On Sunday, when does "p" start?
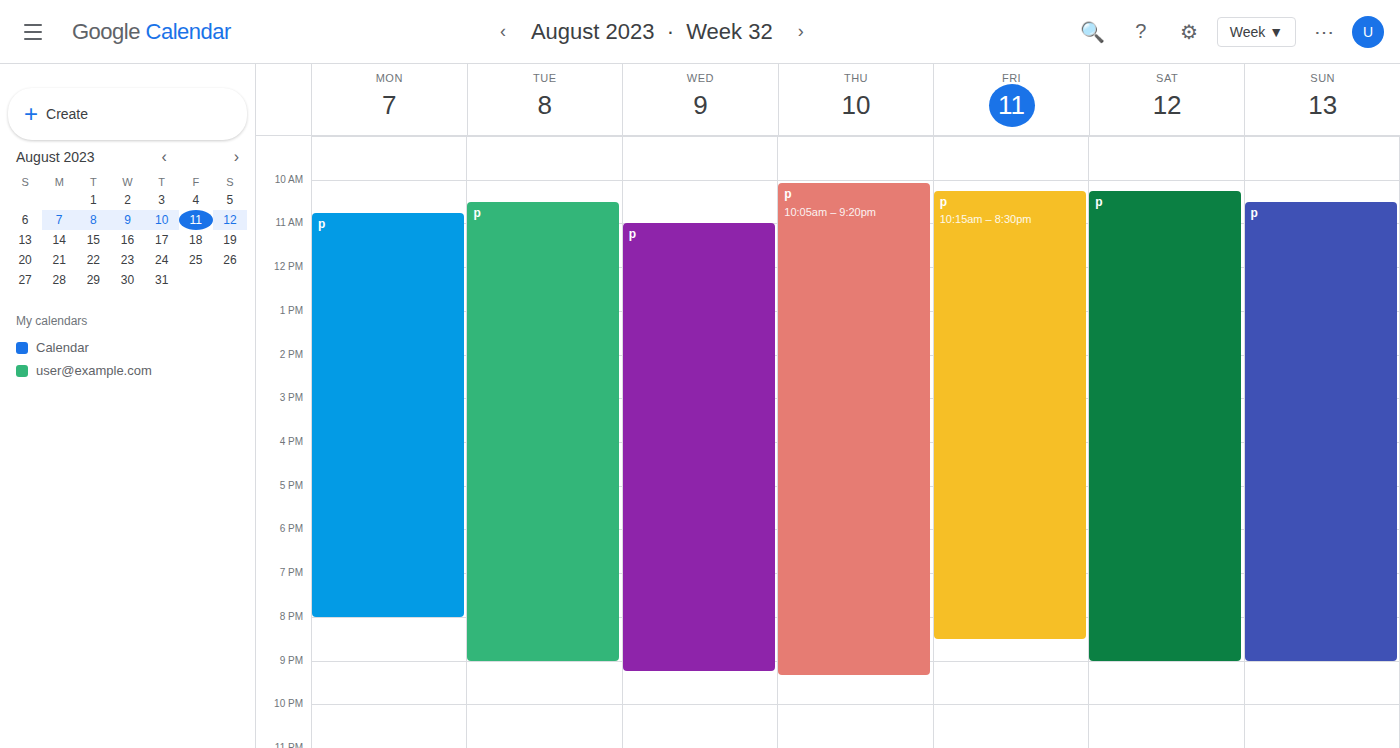
10:30 AM